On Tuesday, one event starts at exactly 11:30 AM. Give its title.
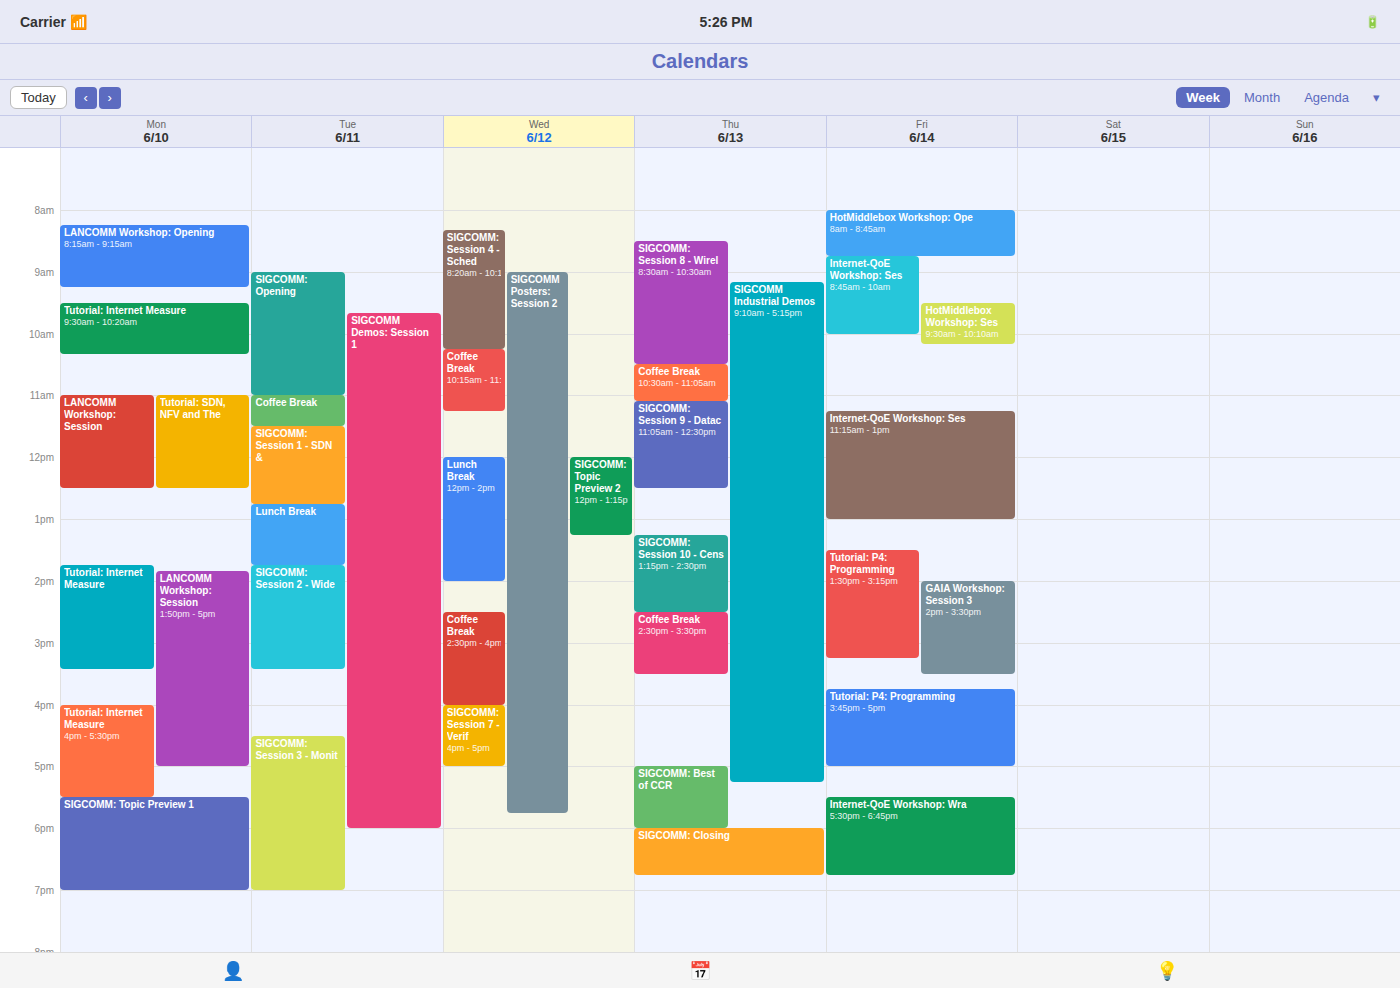
"SIGCOMM: Session 1 - SDN &"